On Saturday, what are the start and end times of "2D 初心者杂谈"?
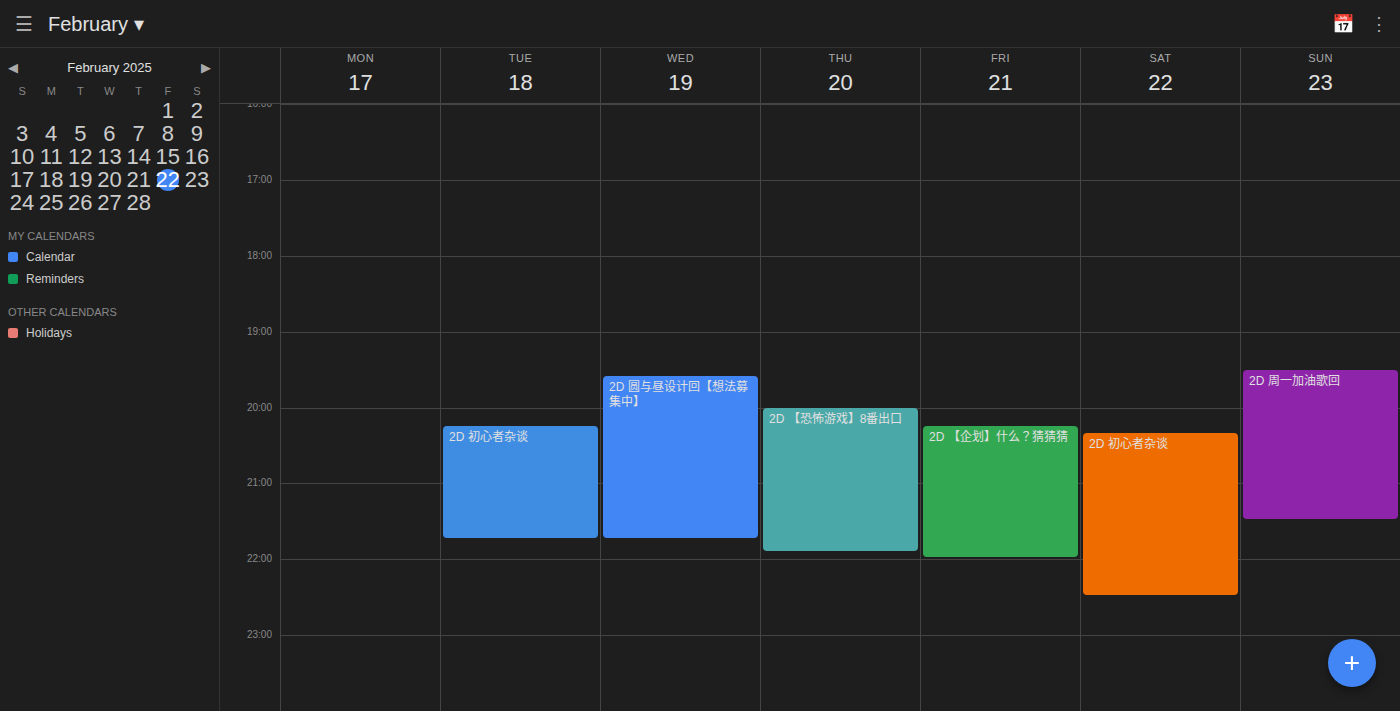
8:20 PM to 10:30 PM